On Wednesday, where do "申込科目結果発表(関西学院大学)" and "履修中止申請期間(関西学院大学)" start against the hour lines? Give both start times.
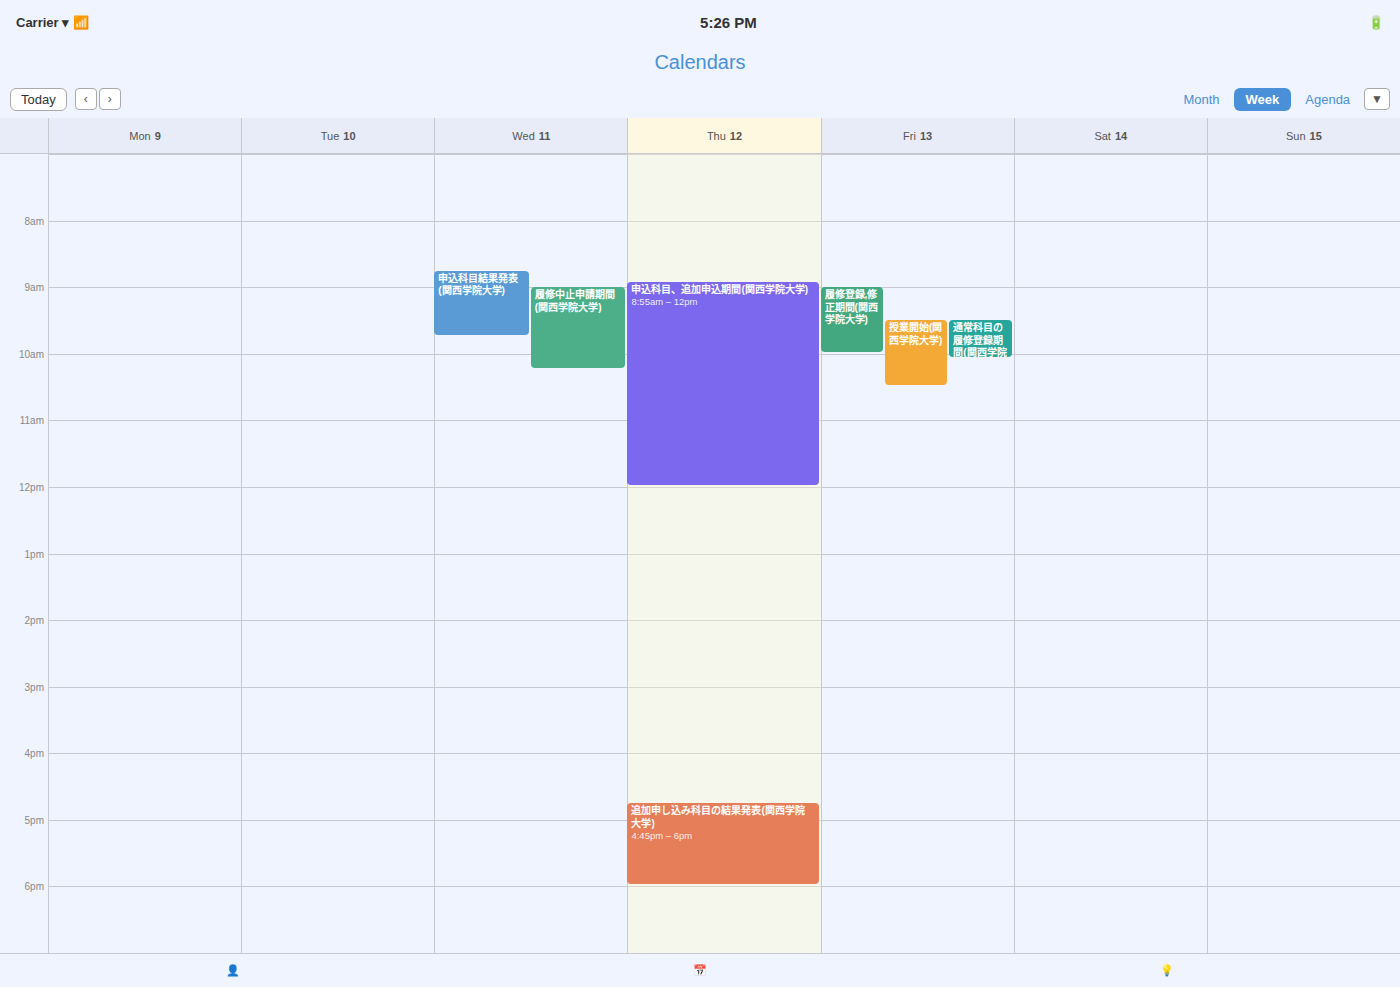
"申込科目結果発表(関西学院大学)": 8:45 AM, neither: three quarters of the way from the 8 AM line to the 9 AM line. "履修中止申請期間(関西学院大学)": 9:00 AM, exactly on the 9 AM line.